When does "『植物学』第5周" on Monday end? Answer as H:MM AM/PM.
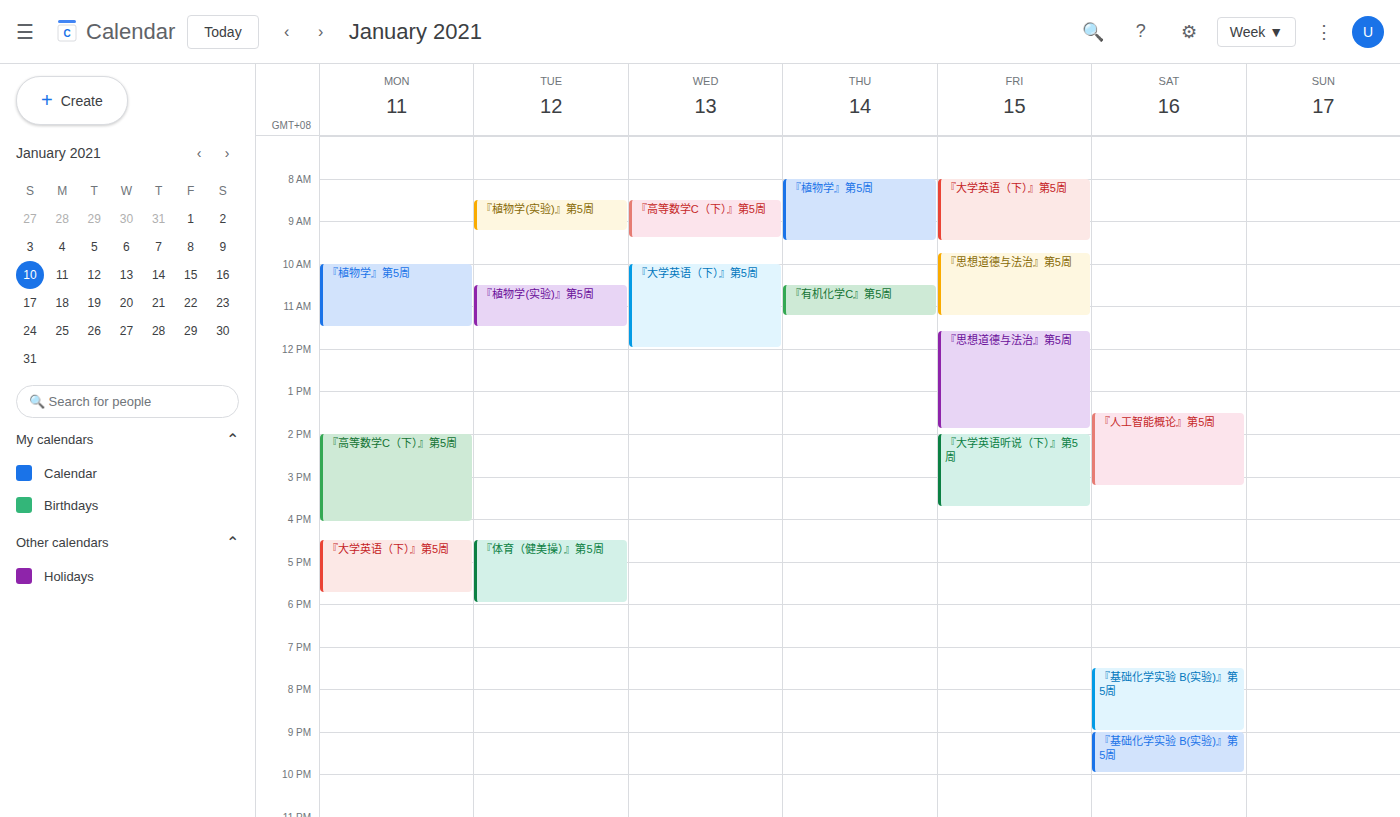
11:30 AM